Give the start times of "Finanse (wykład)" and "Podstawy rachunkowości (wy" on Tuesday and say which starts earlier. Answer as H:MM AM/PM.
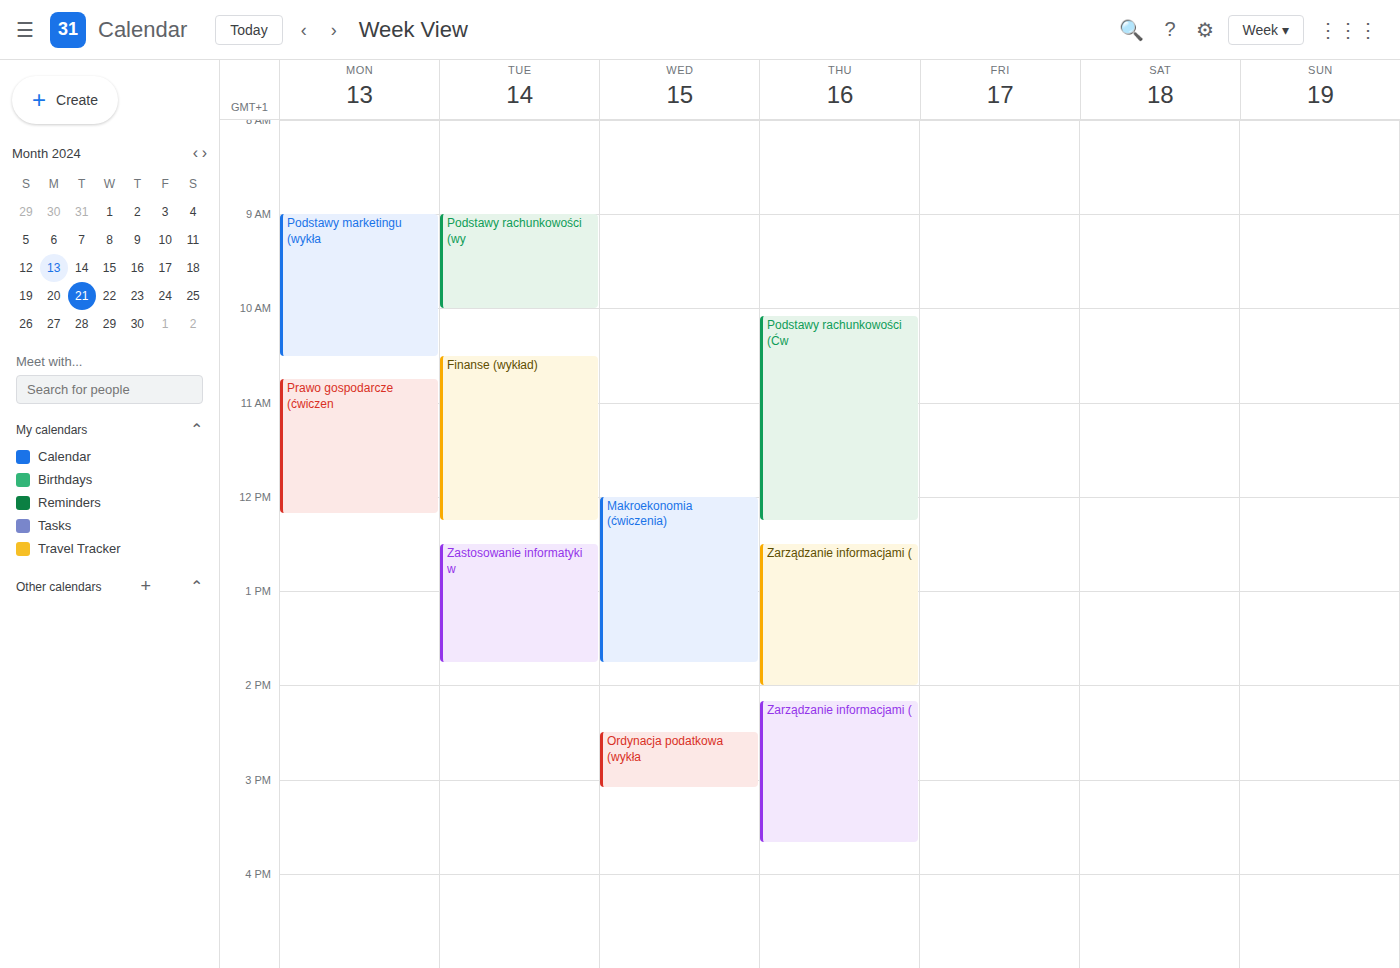
"Podstawy rachunkowości (wy" 9:00 AM; "Finanse (wykład)" 10:30 AM.